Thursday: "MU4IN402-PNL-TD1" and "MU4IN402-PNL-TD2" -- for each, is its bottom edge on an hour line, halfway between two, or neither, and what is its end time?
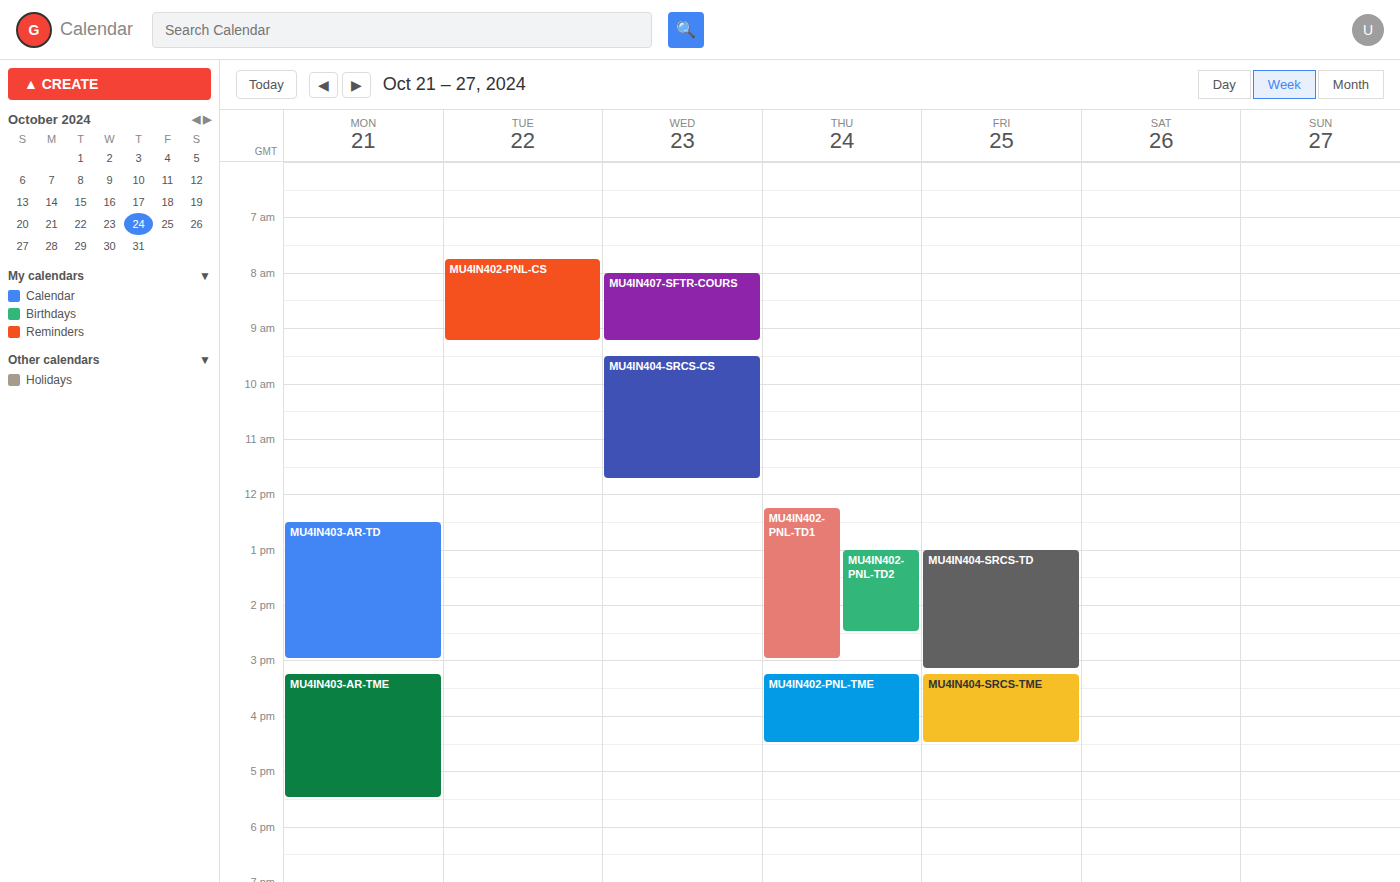
"MU4IN402-PNL-TD1": 3:00 PM, exactly on the 3 PM line. "MU4IN402-PNL-TD2": 2:30 PM, halfway between the 2 PM and 3 PM lines.